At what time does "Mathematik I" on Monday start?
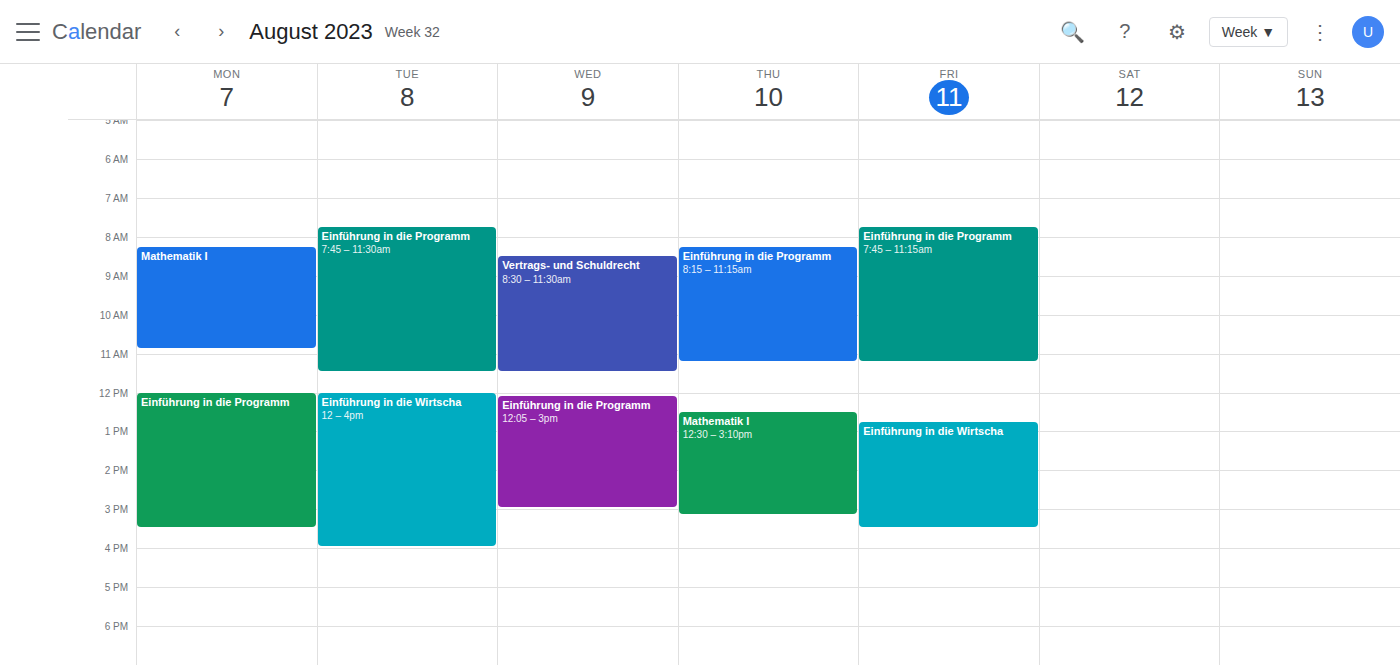
8:15 AM